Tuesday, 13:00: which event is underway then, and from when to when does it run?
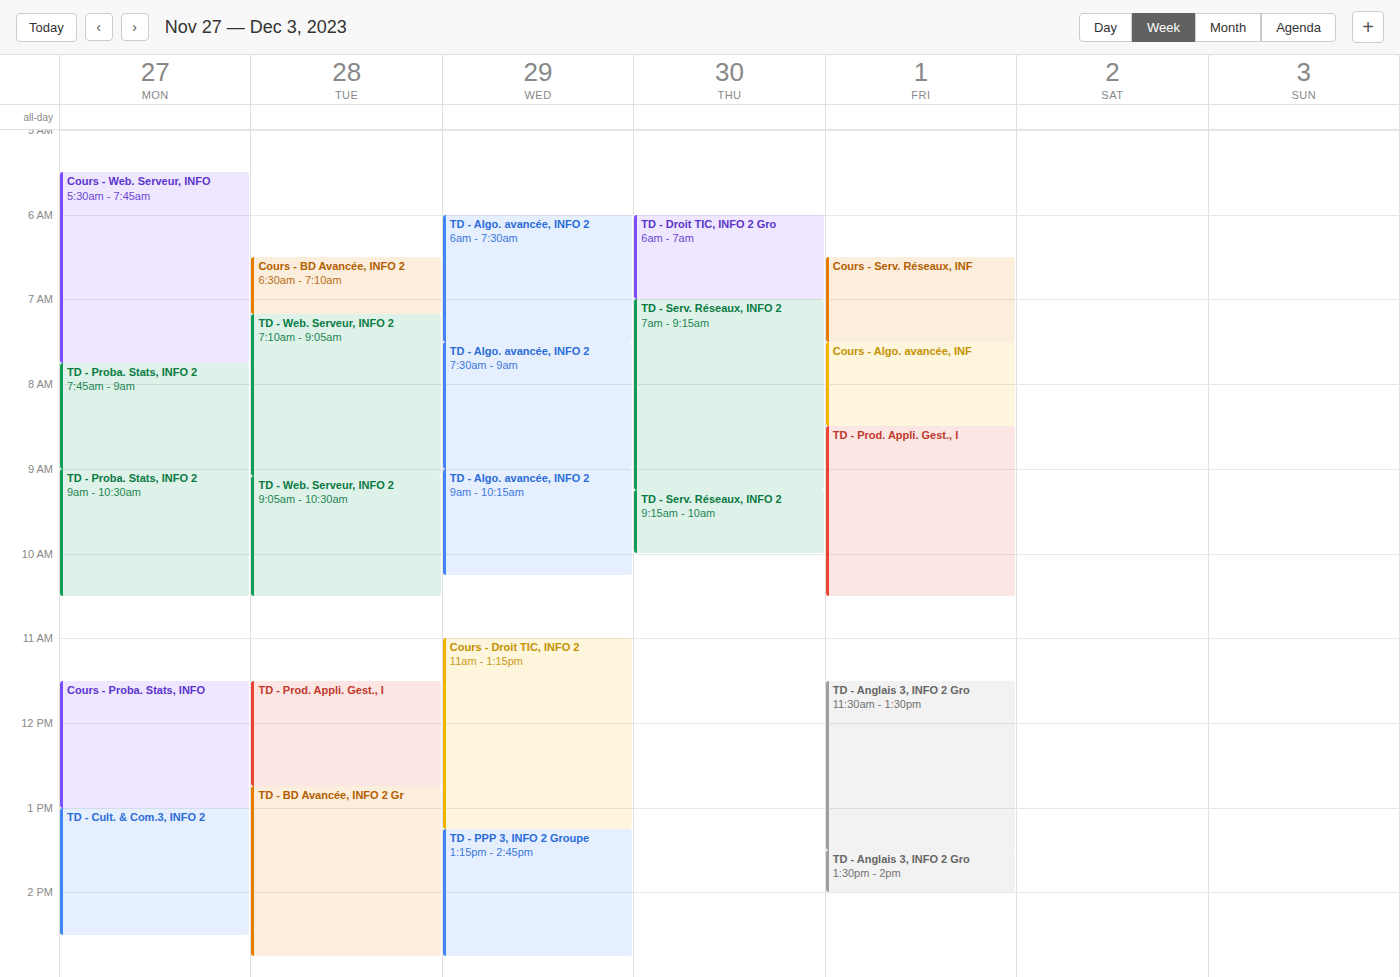
"TD - BD Avancée, INFO 2 Gr", 12:45 to 14:45